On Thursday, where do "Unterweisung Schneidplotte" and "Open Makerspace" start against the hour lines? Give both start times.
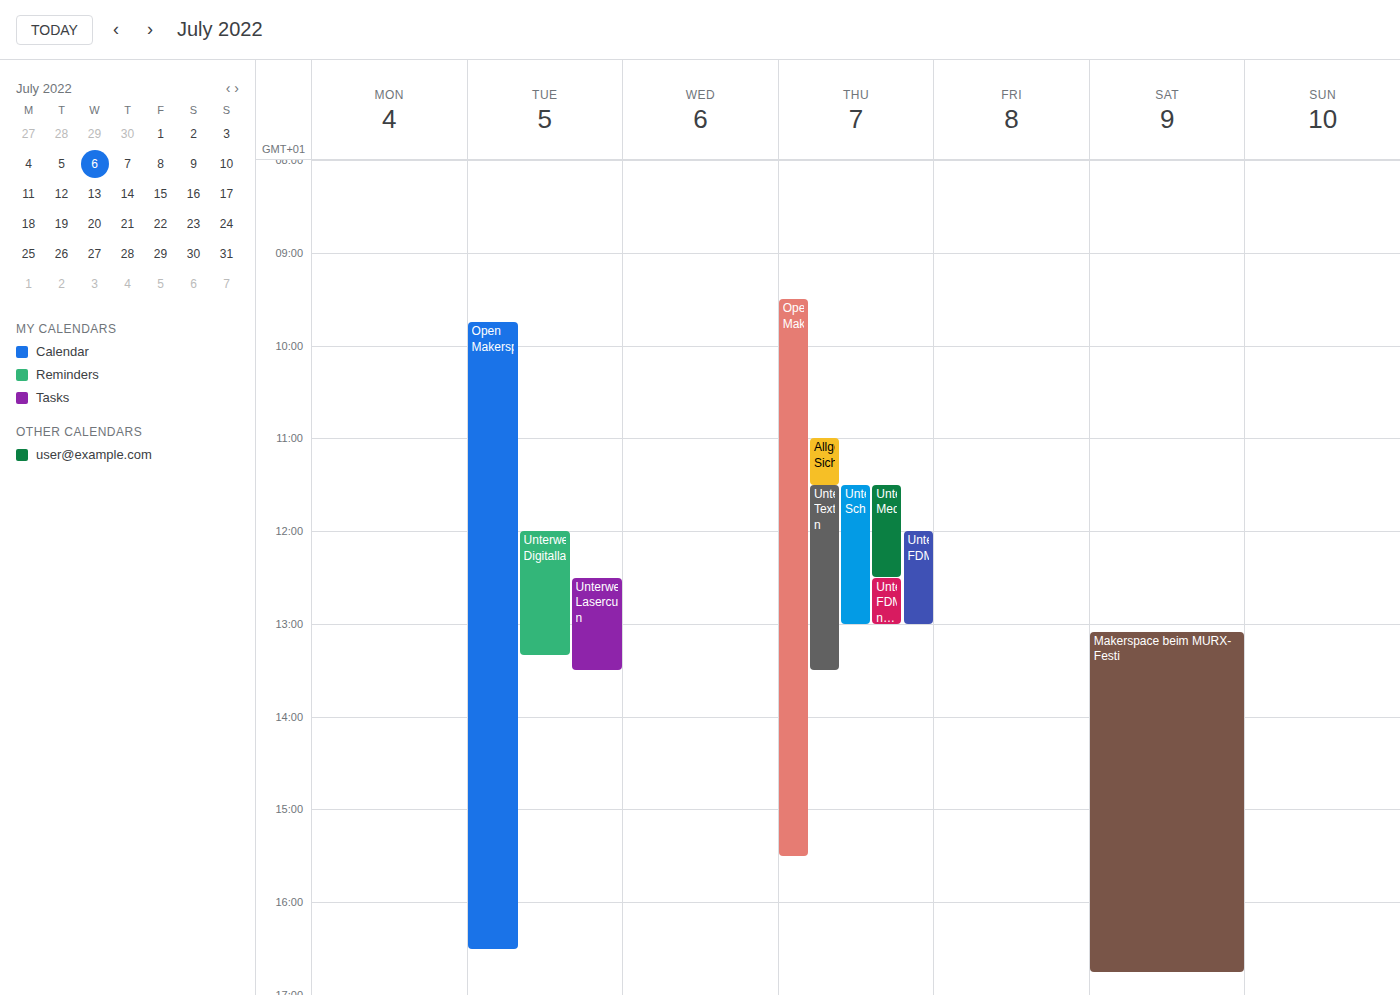
"Unterweisung Schneidplotte": 11:30 AM, halfway between the 11 AM and 12 PM lines. "Open Makerspace": 9:30 AM, halfway between the 9 AM and 10 AM lines.